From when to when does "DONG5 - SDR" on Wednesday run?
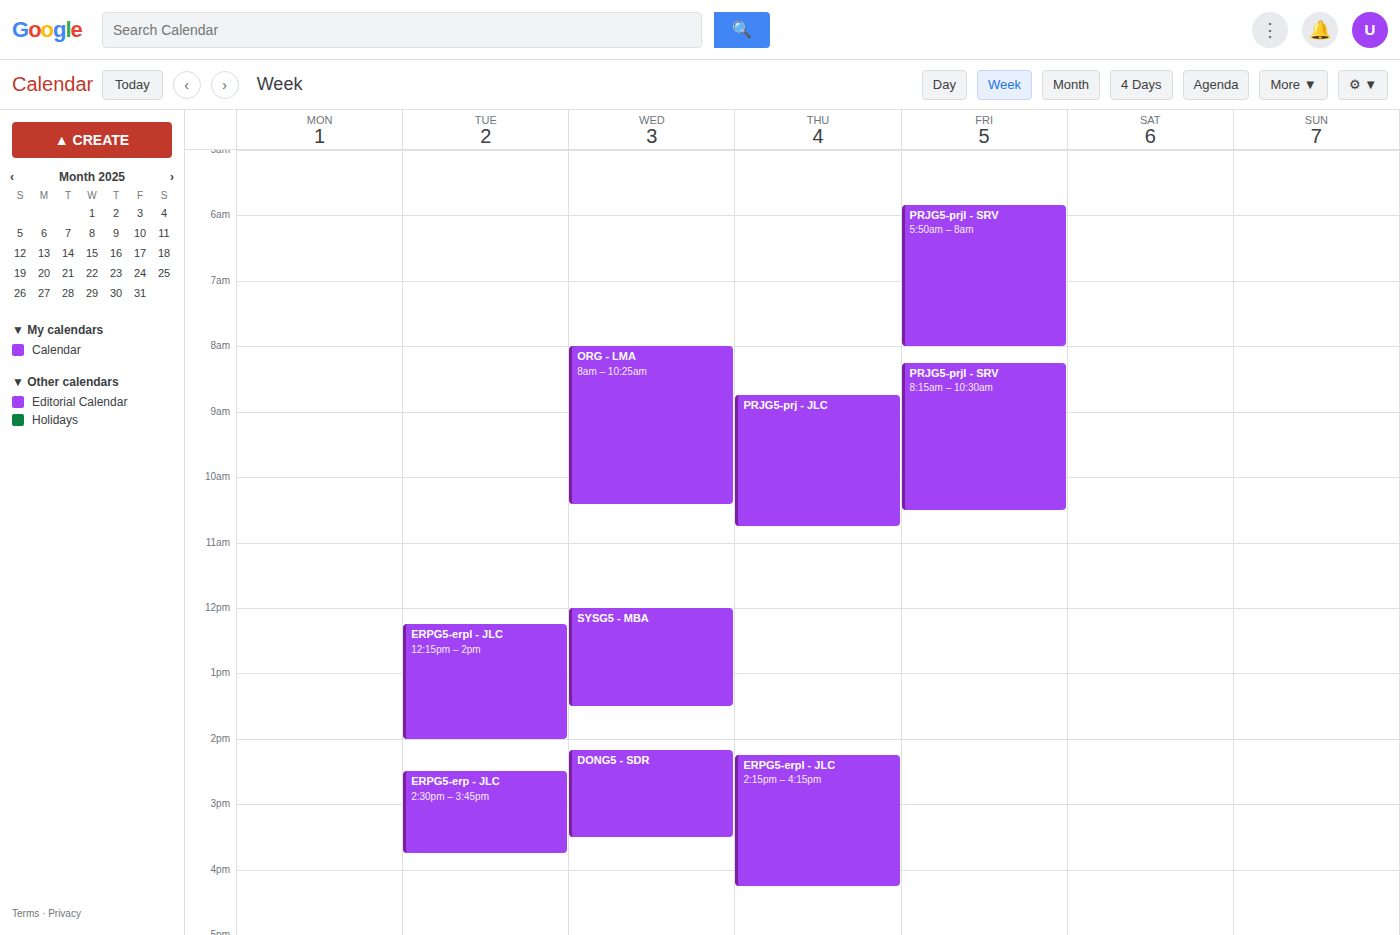
2:10 PM to 3:30 PM